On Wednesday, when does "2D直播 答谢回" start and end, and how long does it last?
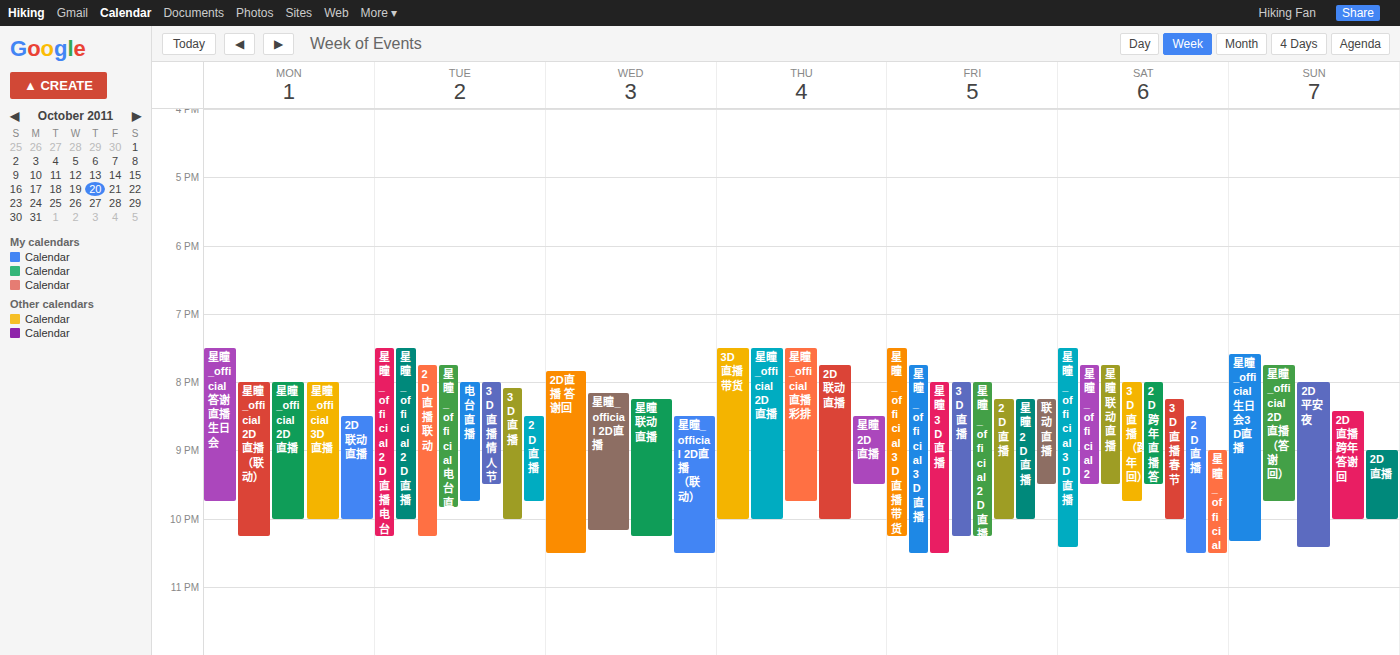
7:50 PM to 10:30 PM, 2 hours 40 minutes